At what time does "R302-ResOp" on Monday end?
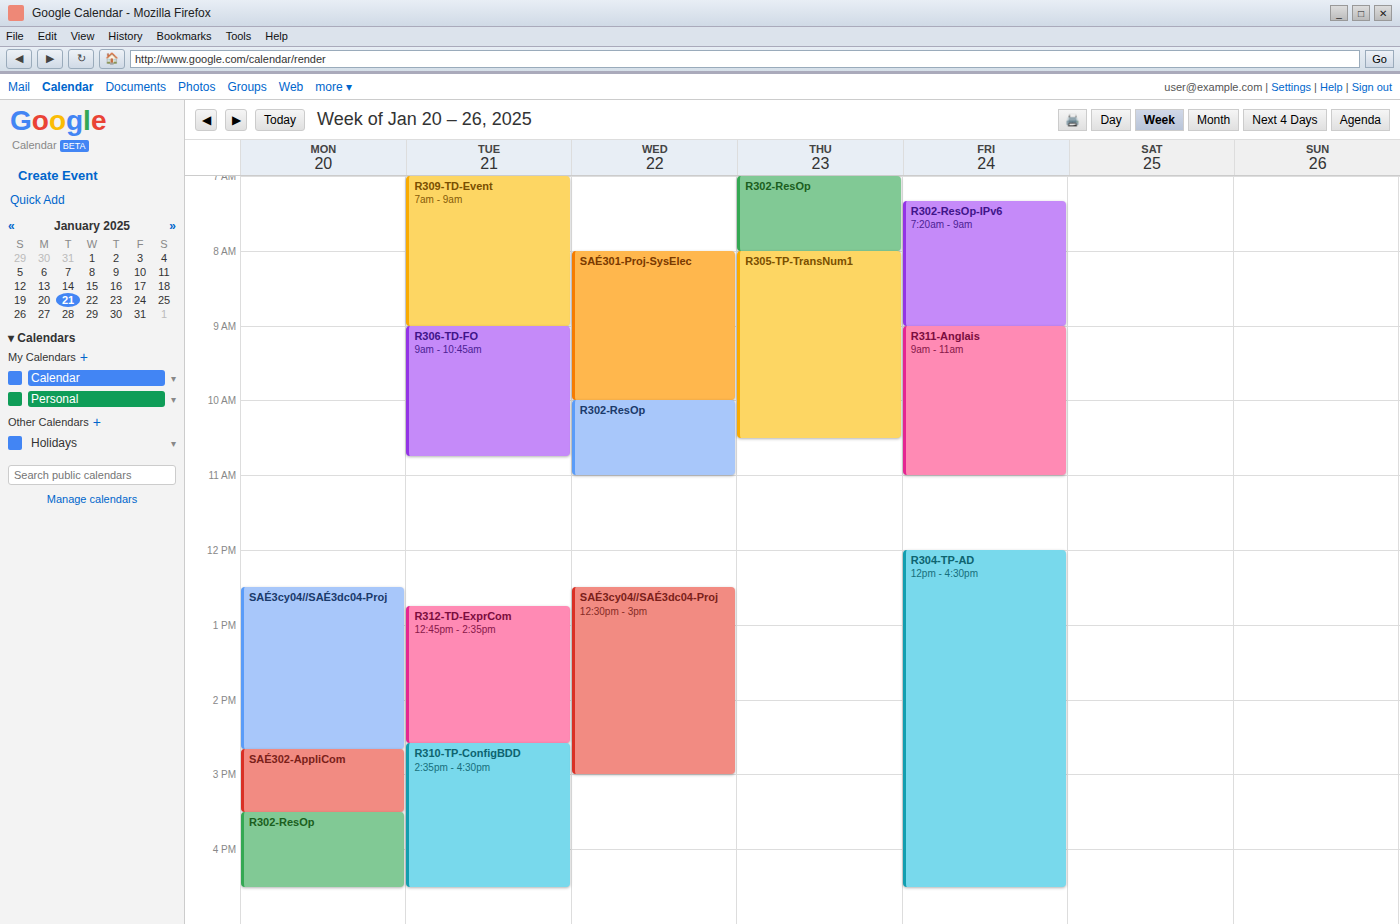
4:30 PM